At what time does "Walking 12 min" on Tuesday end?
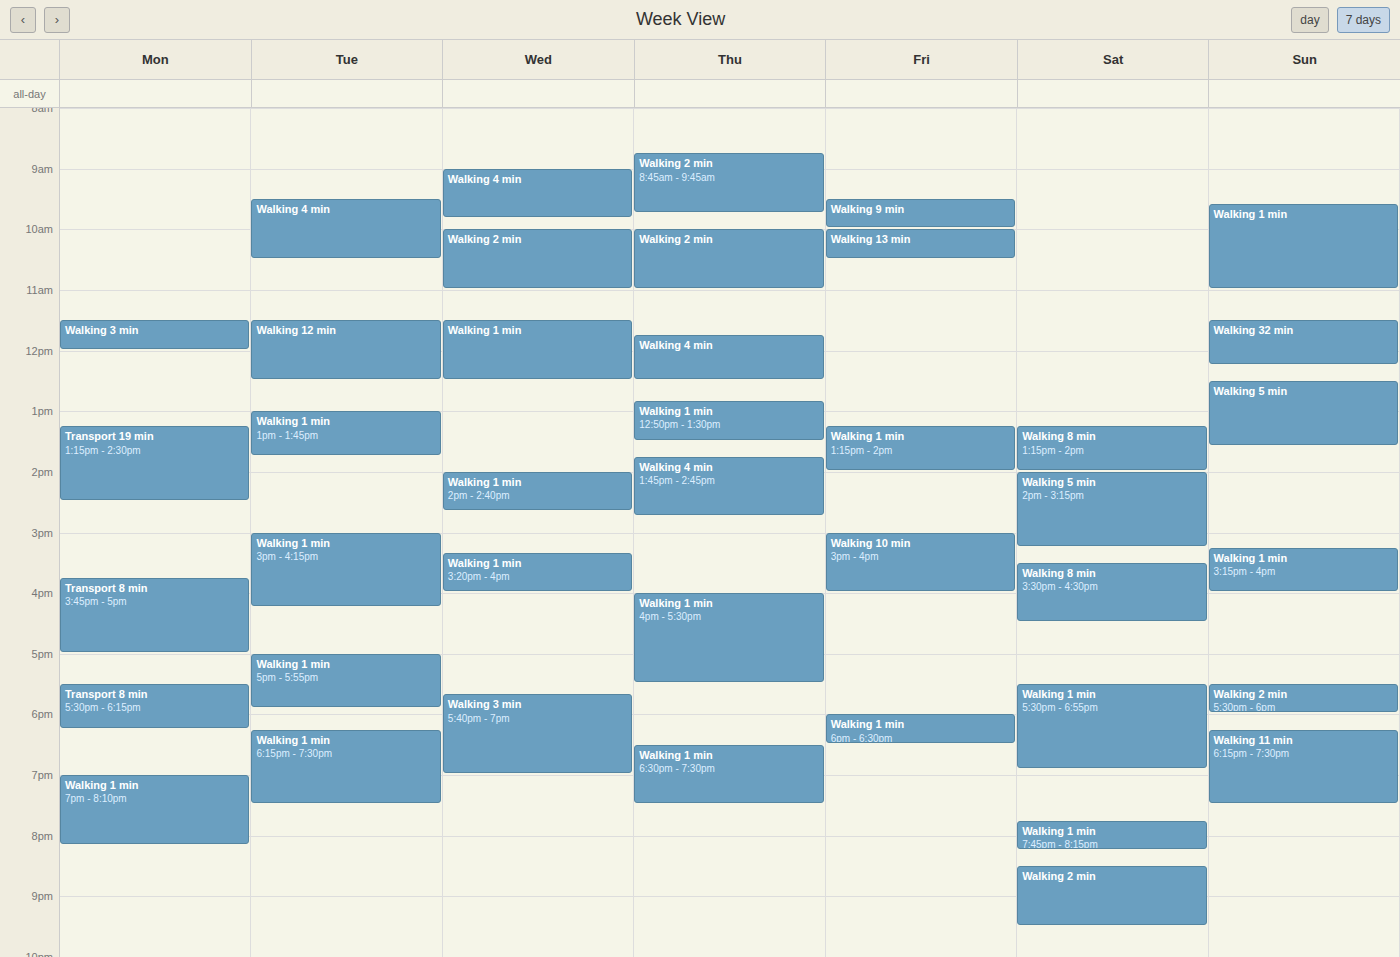
12:30 PM